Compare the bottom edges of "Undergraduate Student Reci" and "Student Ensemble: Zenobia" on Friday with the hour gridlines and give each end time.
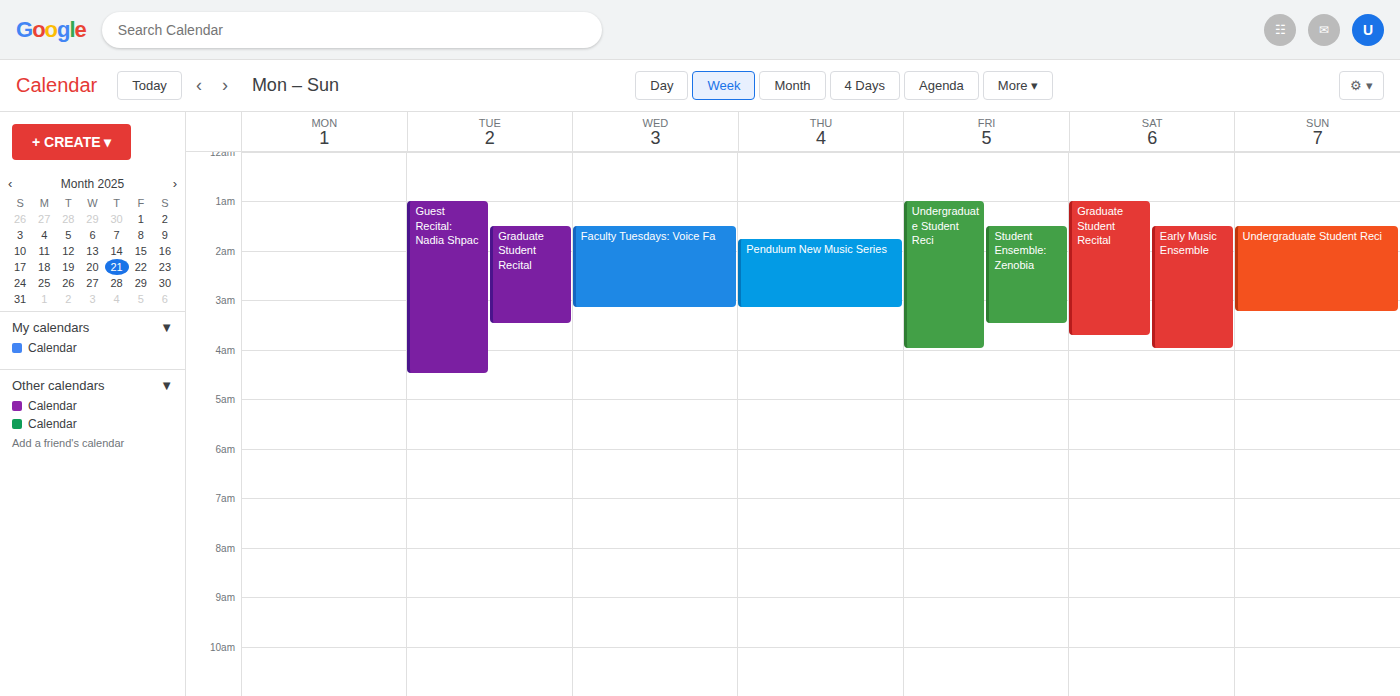
"Undergraduate Student Reci": 04:00, exactly on the 04:00 line. "Student Ensemble: Zenobia": 03:30, halfway between the 03:00 and 04:00 lines.